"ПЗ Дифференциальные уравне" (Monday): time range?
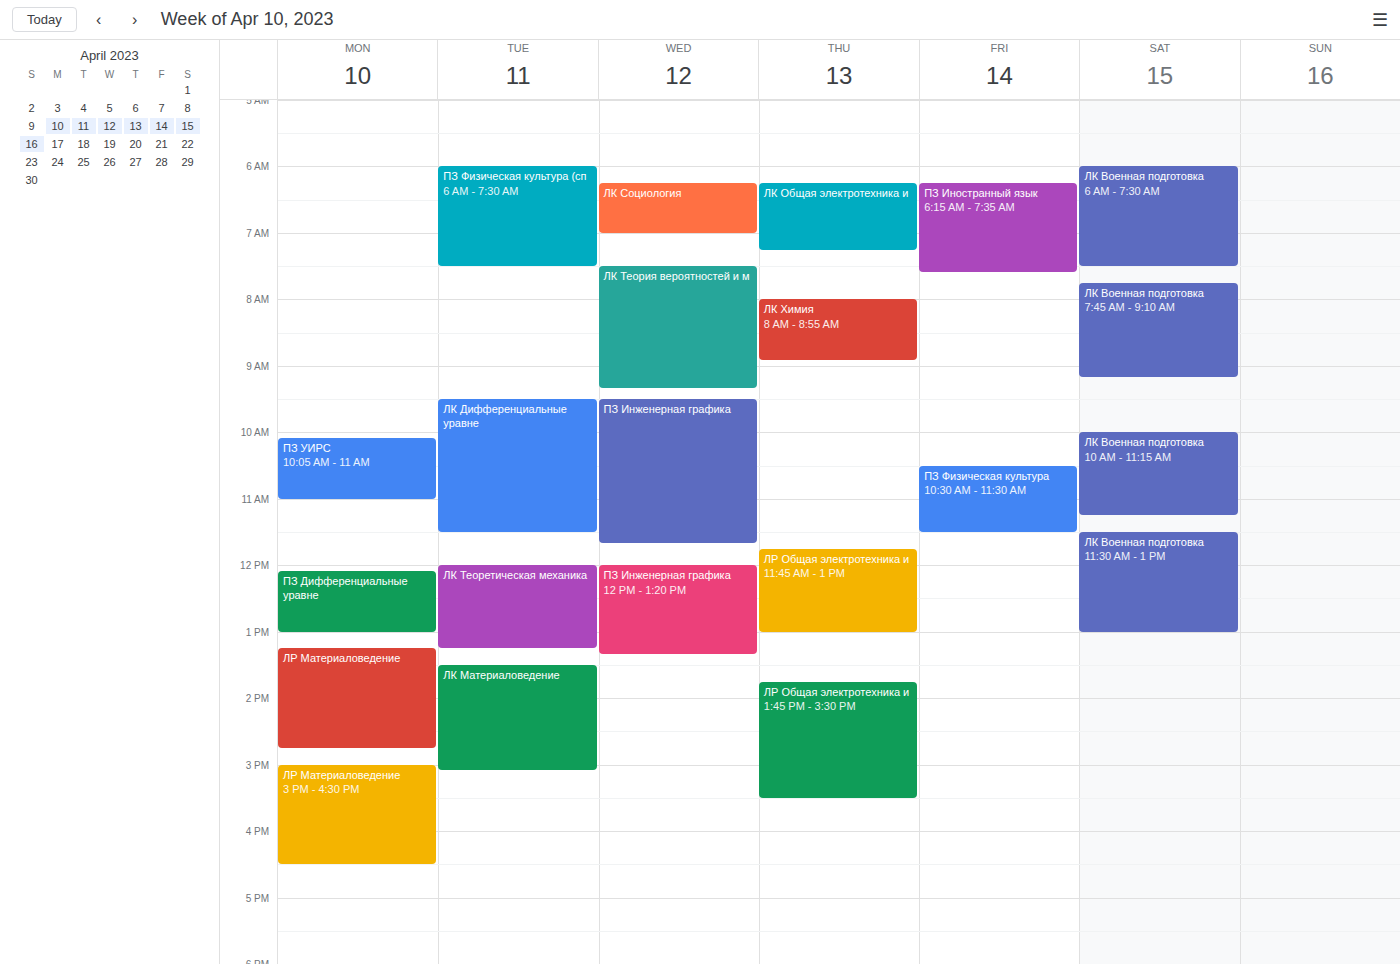
12:05 PM to 1:00 PM